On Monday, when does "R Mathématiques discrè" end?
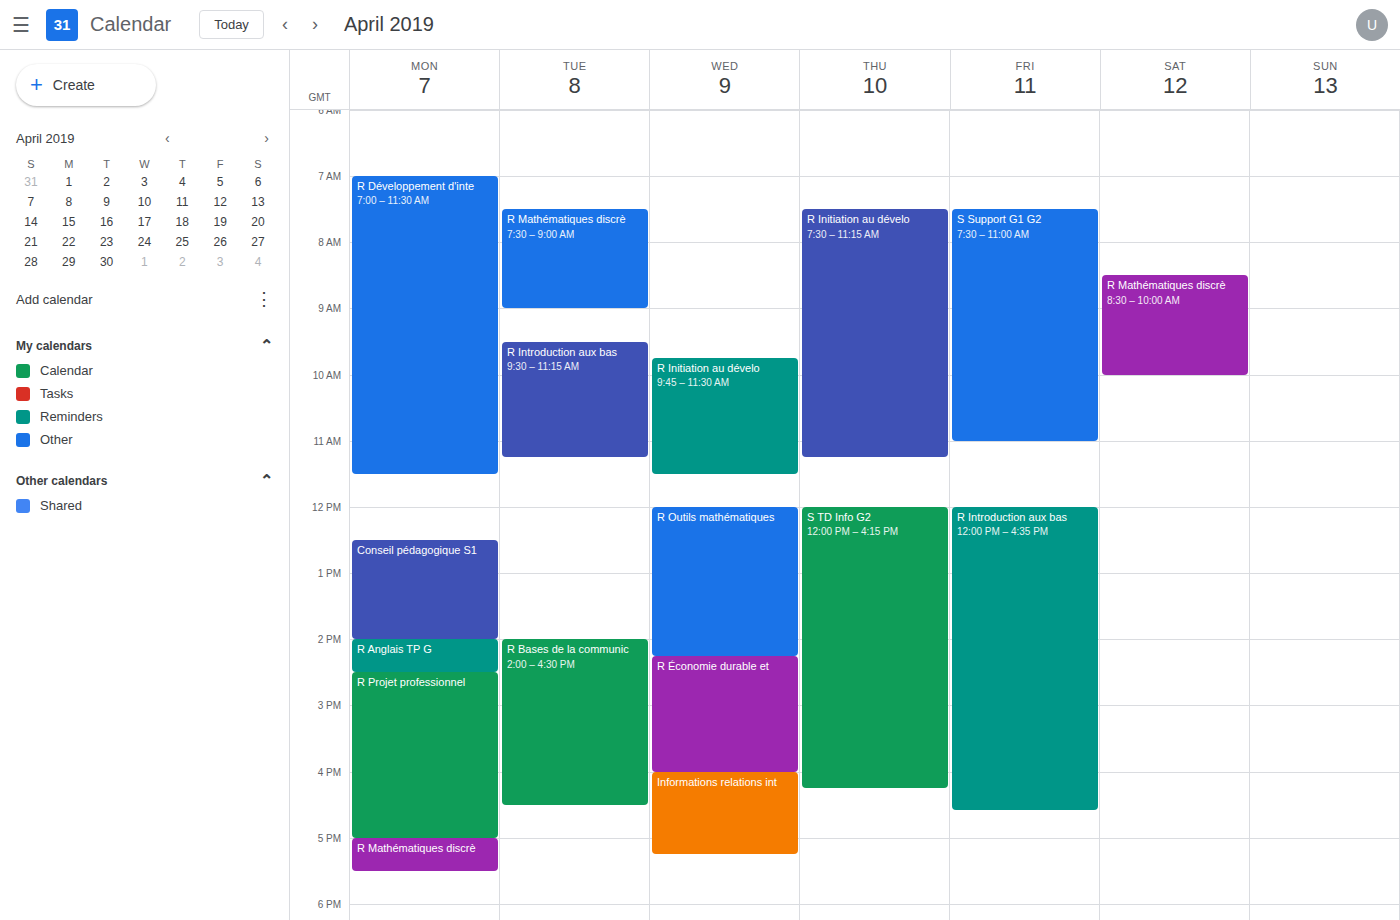
5:30 PM